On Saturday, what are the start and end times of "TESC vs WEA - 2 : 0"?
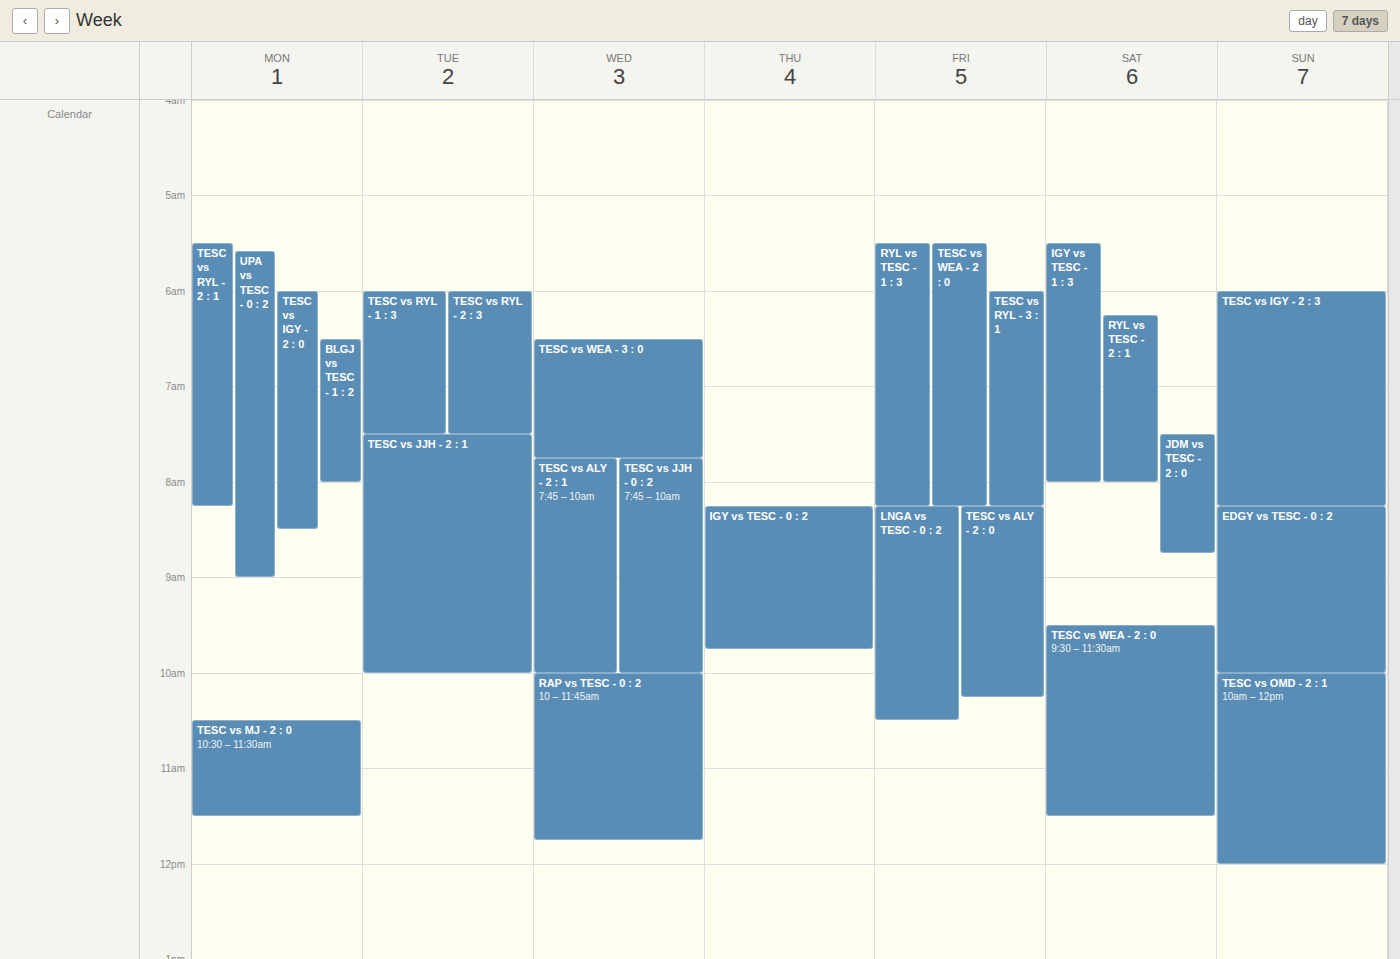
9:30 AM to 11:30 AM